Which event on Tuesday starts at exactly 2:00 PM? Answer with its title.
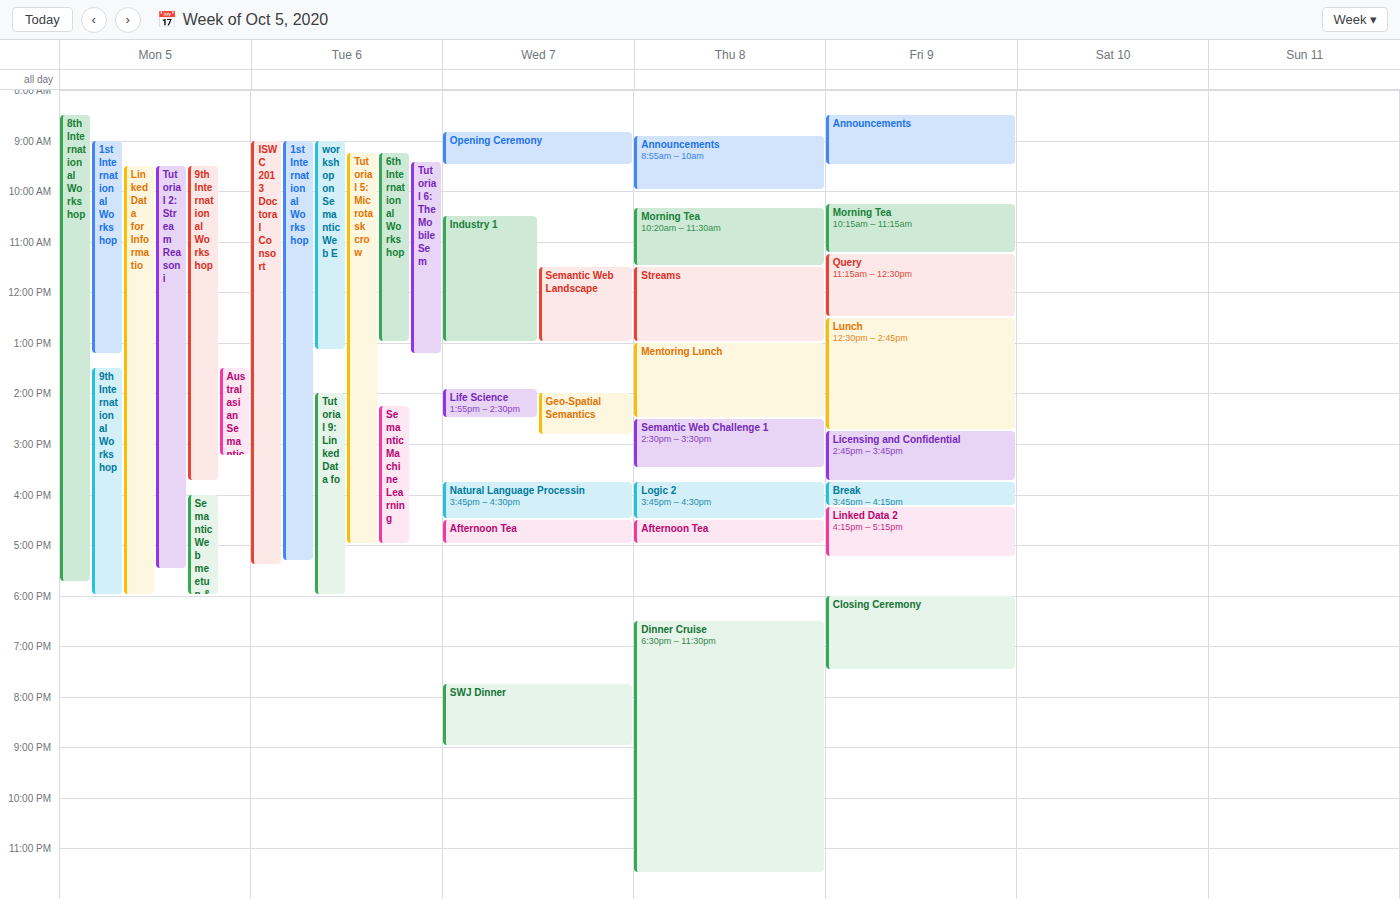
"Tutorial 9: Linked Data fo"